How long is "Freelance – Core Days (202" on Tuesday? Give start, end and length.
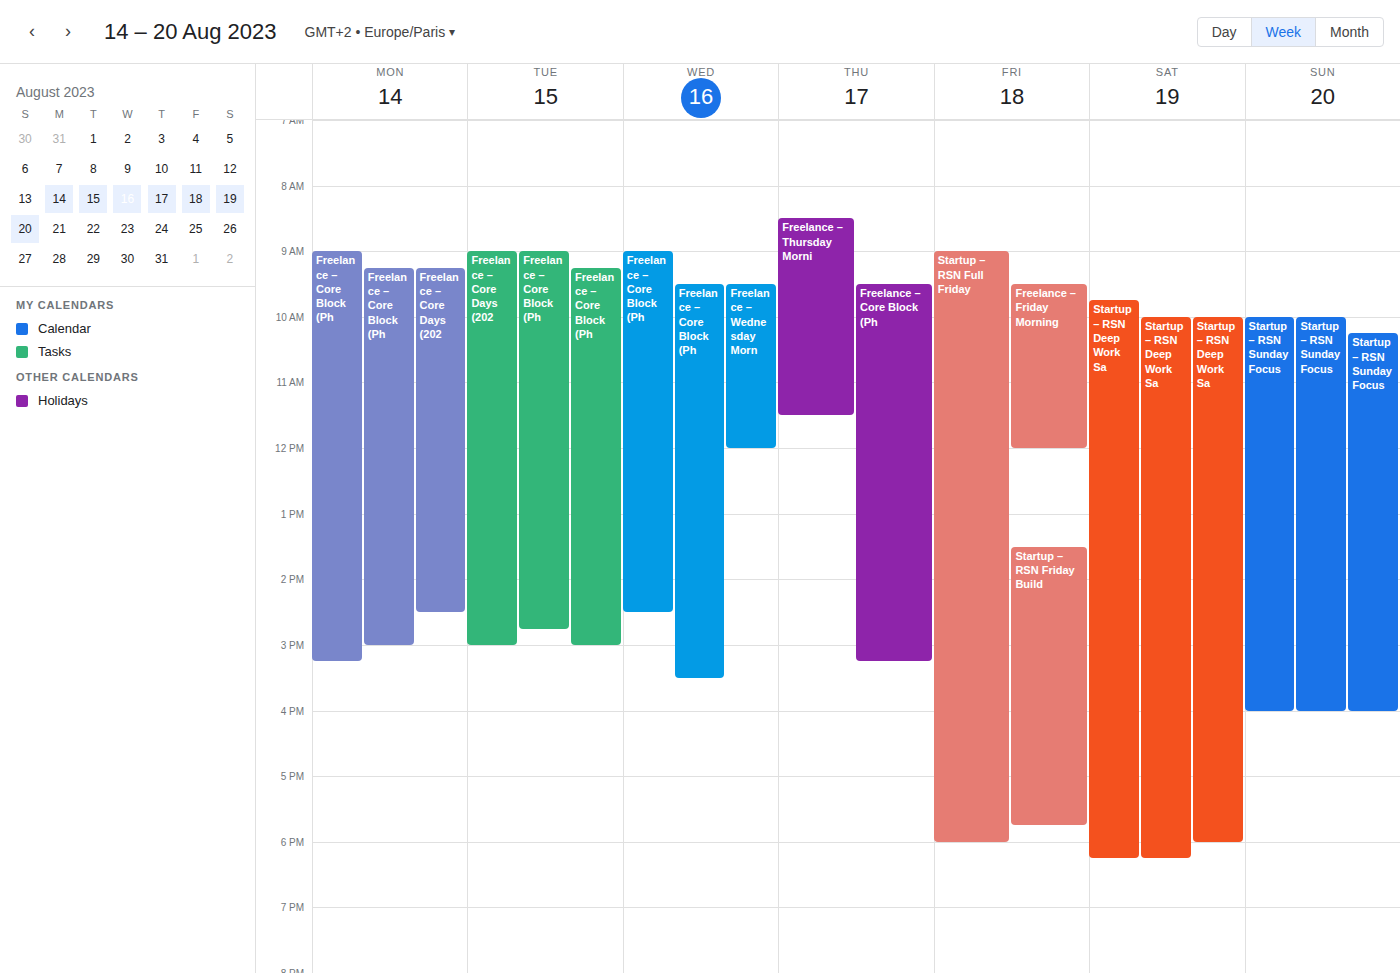
9:00 AM to 3:00 PM, 6 hours